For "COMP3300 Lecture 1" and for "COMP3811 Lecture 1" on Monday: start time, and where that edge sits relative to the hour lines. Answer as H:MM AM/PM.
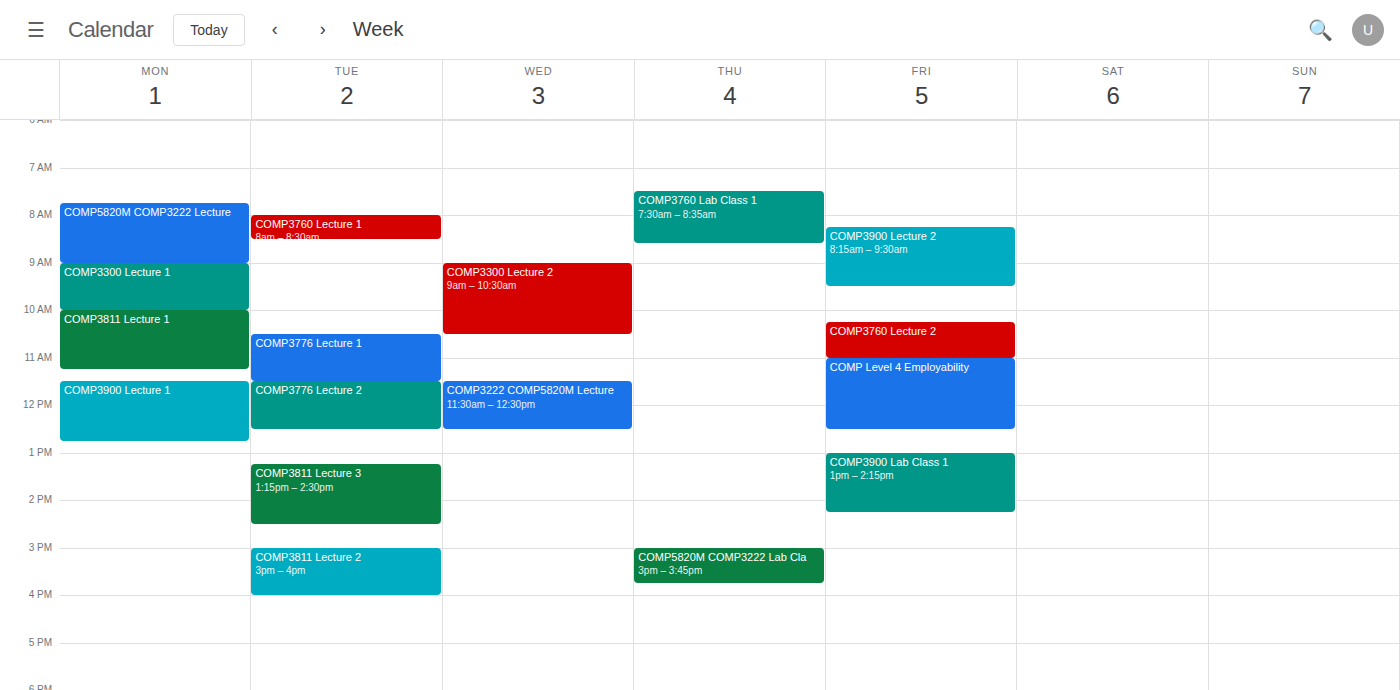
"COMP3300 Lecture 1": 9:00 AM, exactly on the 9 AM line. "COMP3811 Lecture 1": 10:00 AM, exactly on the 10 AM line.